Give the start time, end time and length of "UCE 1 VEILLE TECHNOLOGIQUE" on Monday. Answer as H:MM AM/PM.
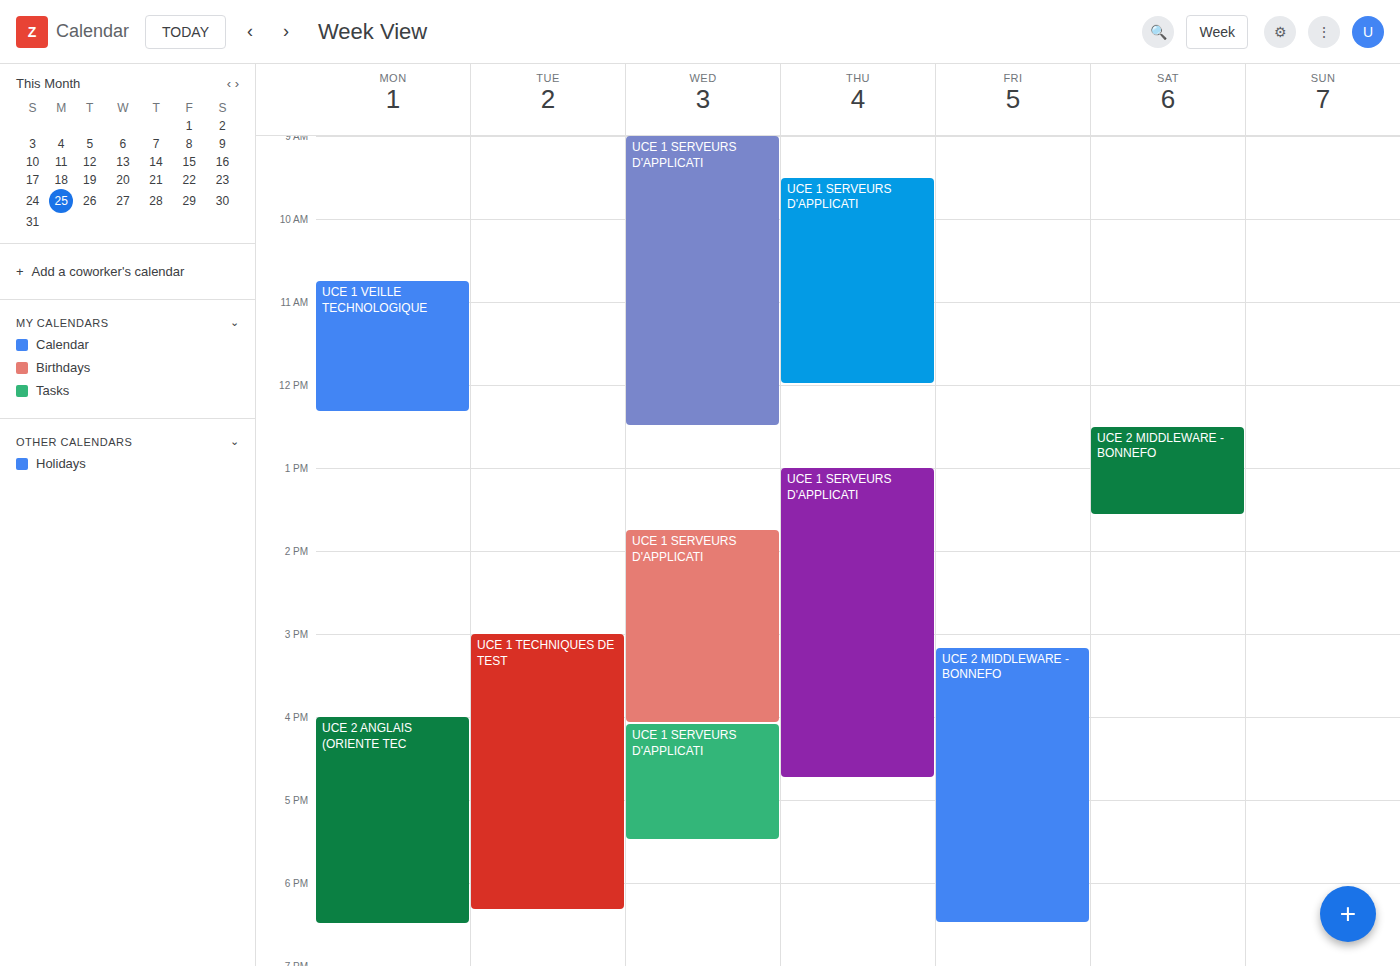
10:45 AM to 12:20 PM, 1 hour 35 minutes